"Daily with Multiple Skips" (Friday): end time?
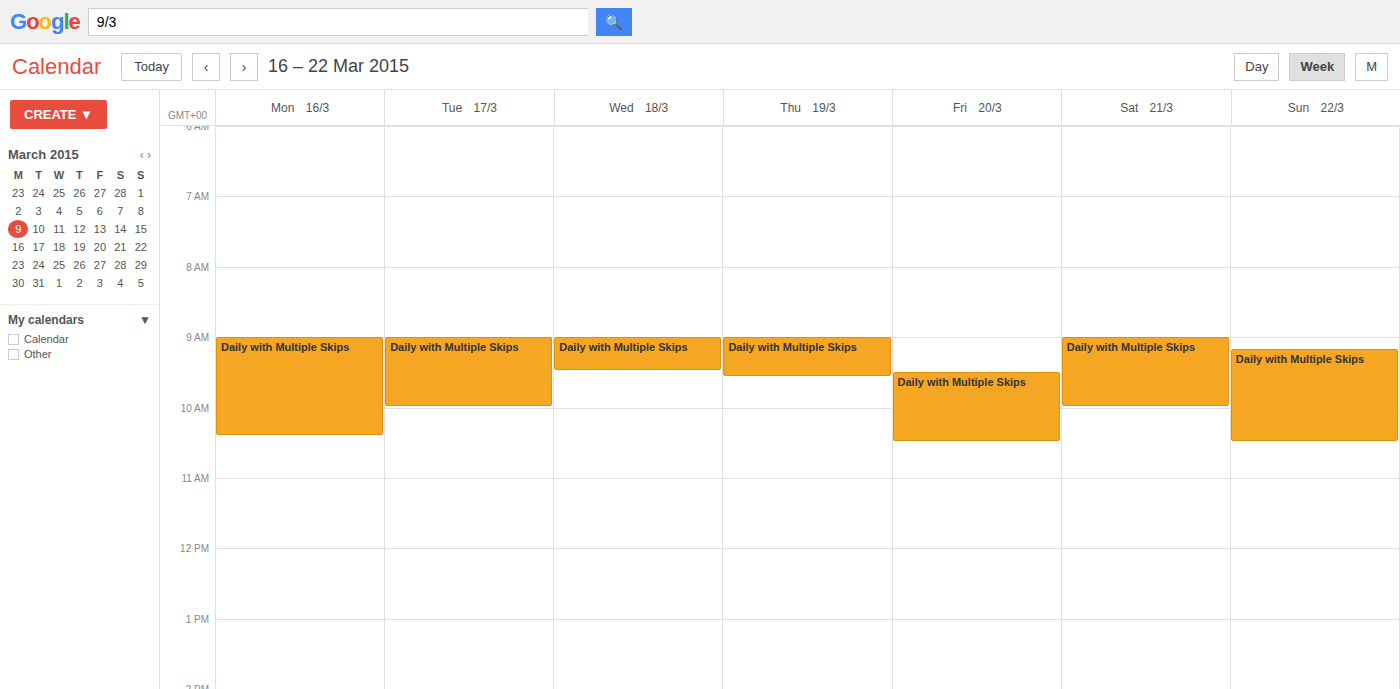
10:30 AM